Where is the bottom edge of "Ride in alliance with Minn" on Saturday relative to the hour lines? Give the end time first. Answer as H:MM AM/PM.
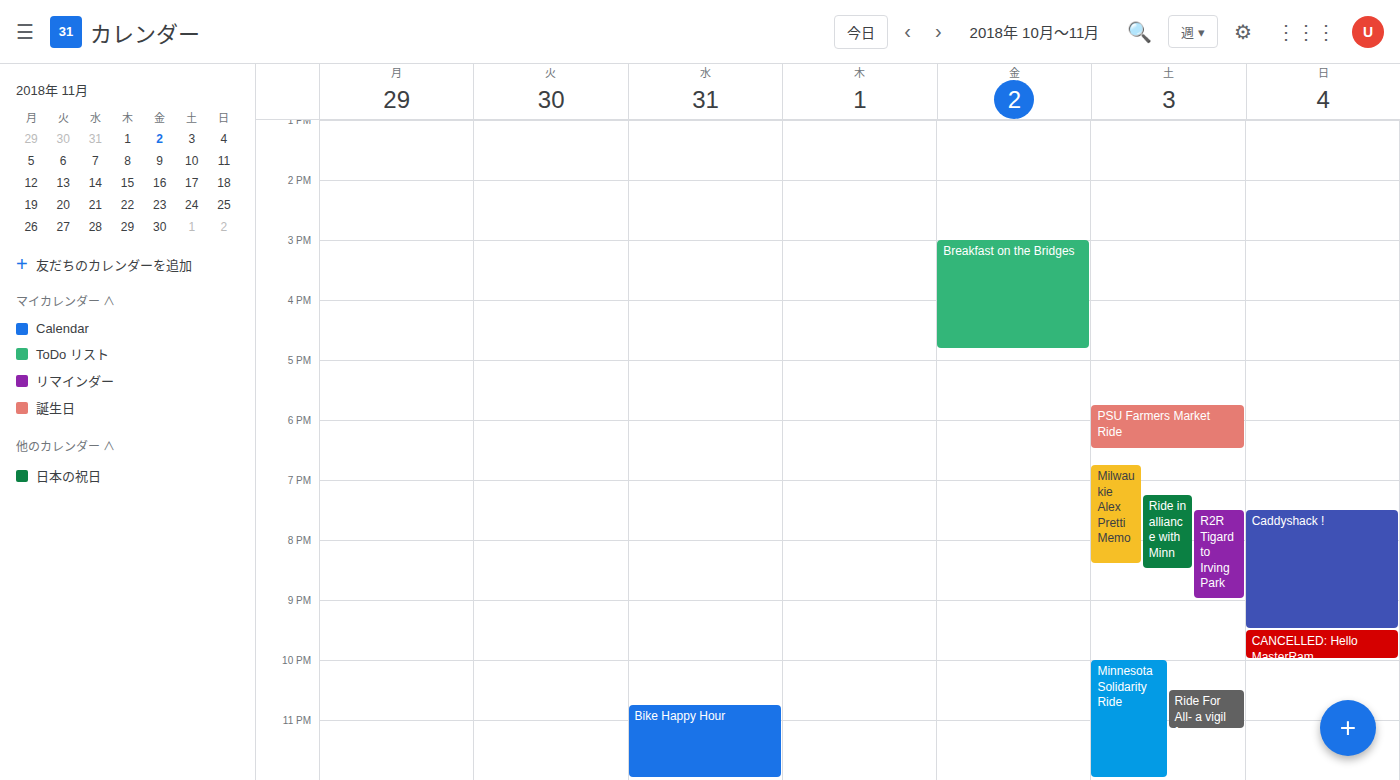
8:30 PM -- halfway between the 8 PM and 9 PM lines.